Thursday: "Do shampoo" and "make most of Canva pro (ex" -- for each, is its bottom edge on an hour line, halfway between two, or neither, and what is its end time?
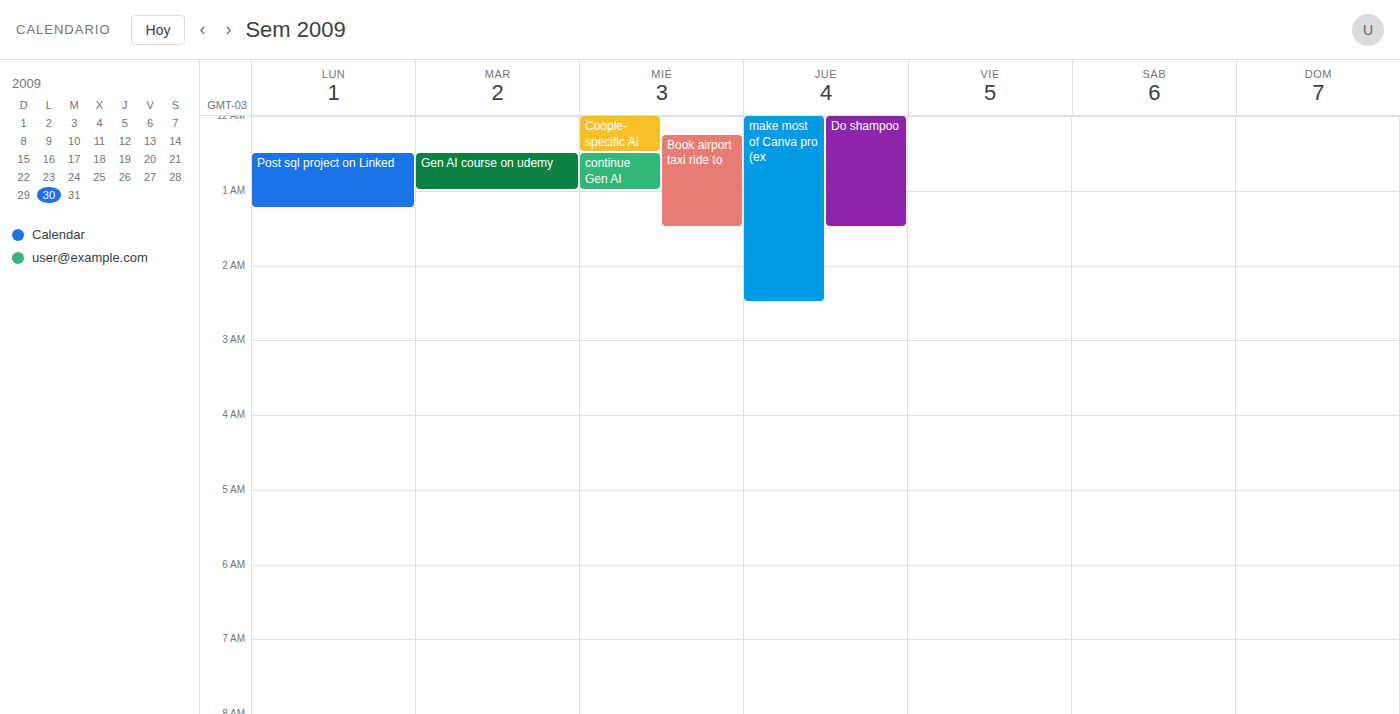
"Do shampoo": 1:30 AM, halfway between the 1 AM and 2 AM lines. "make most of Canva pro (ex": 2:30 AM, halfway between the 2 AM and 3 AM lines.